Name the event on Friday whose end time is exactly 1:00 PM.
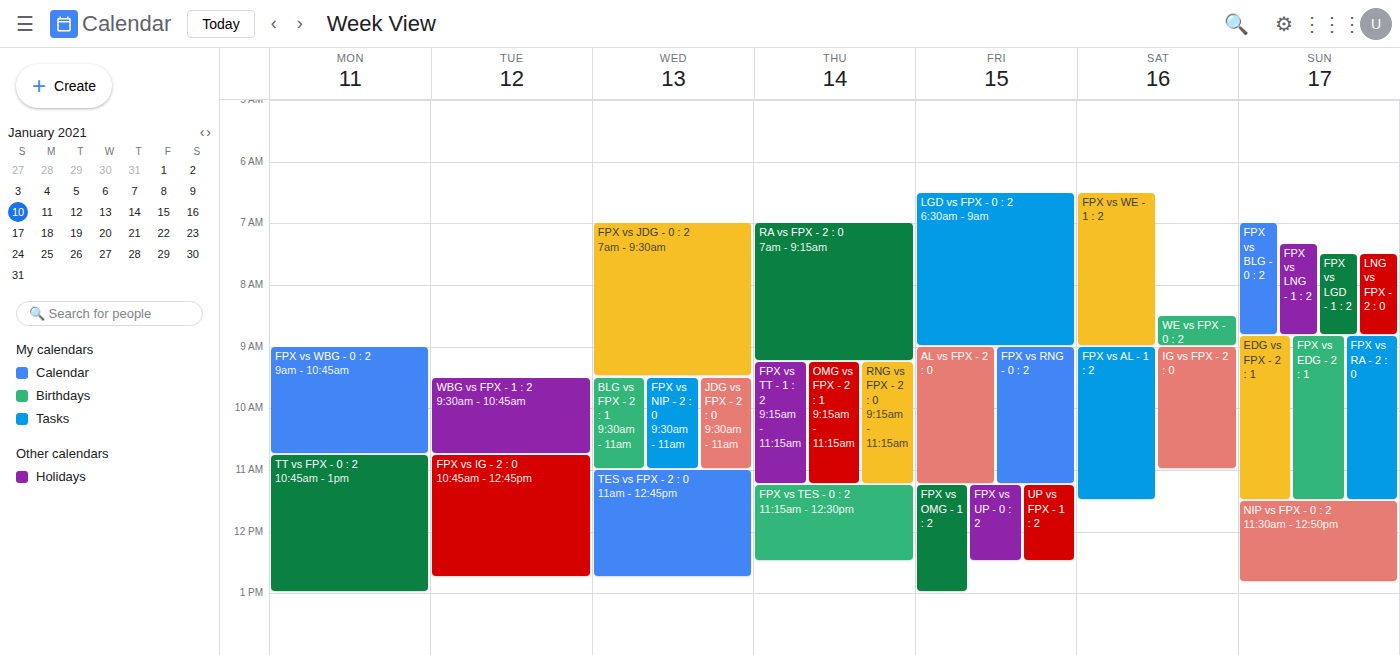
"FPX vs OMG - 1 : 2"